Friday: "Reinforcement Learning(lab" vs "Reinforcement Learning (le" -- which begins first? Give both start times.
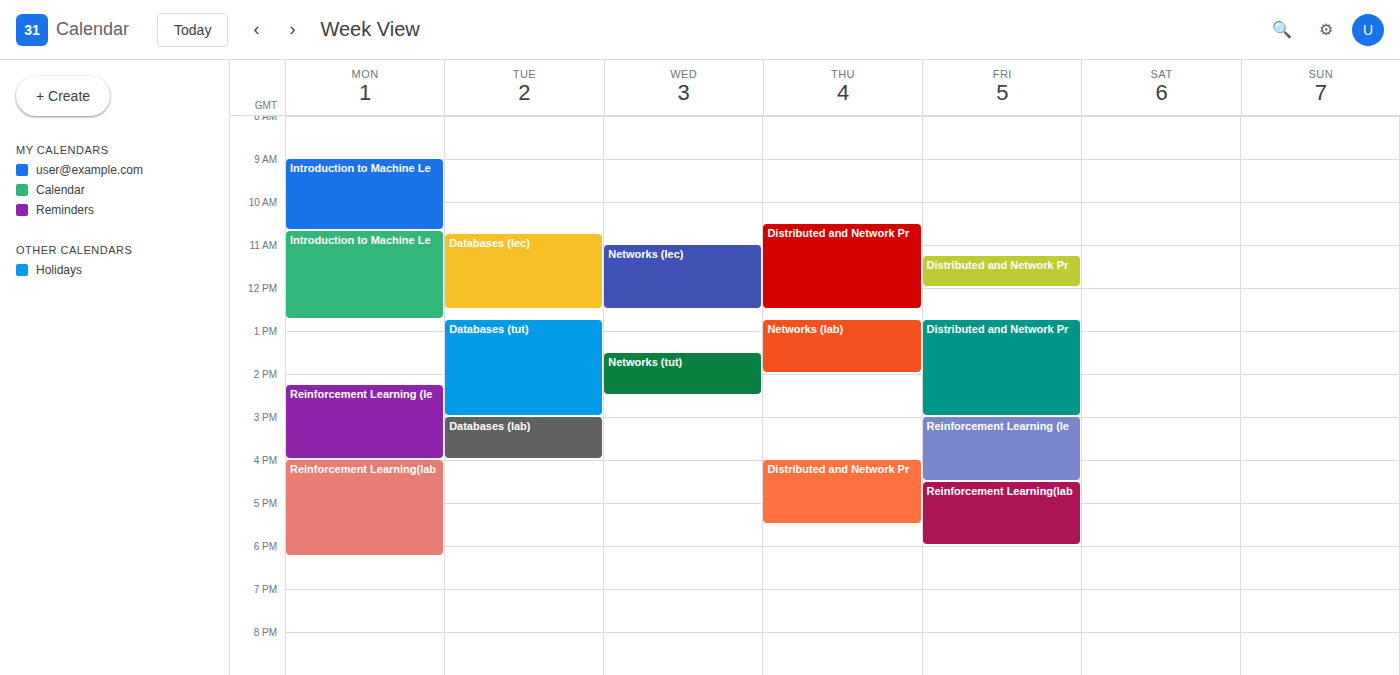
"Reinforcement Learning (le" 3:00 PM; "Reinforcement Learning(lab" 4:30 PM.